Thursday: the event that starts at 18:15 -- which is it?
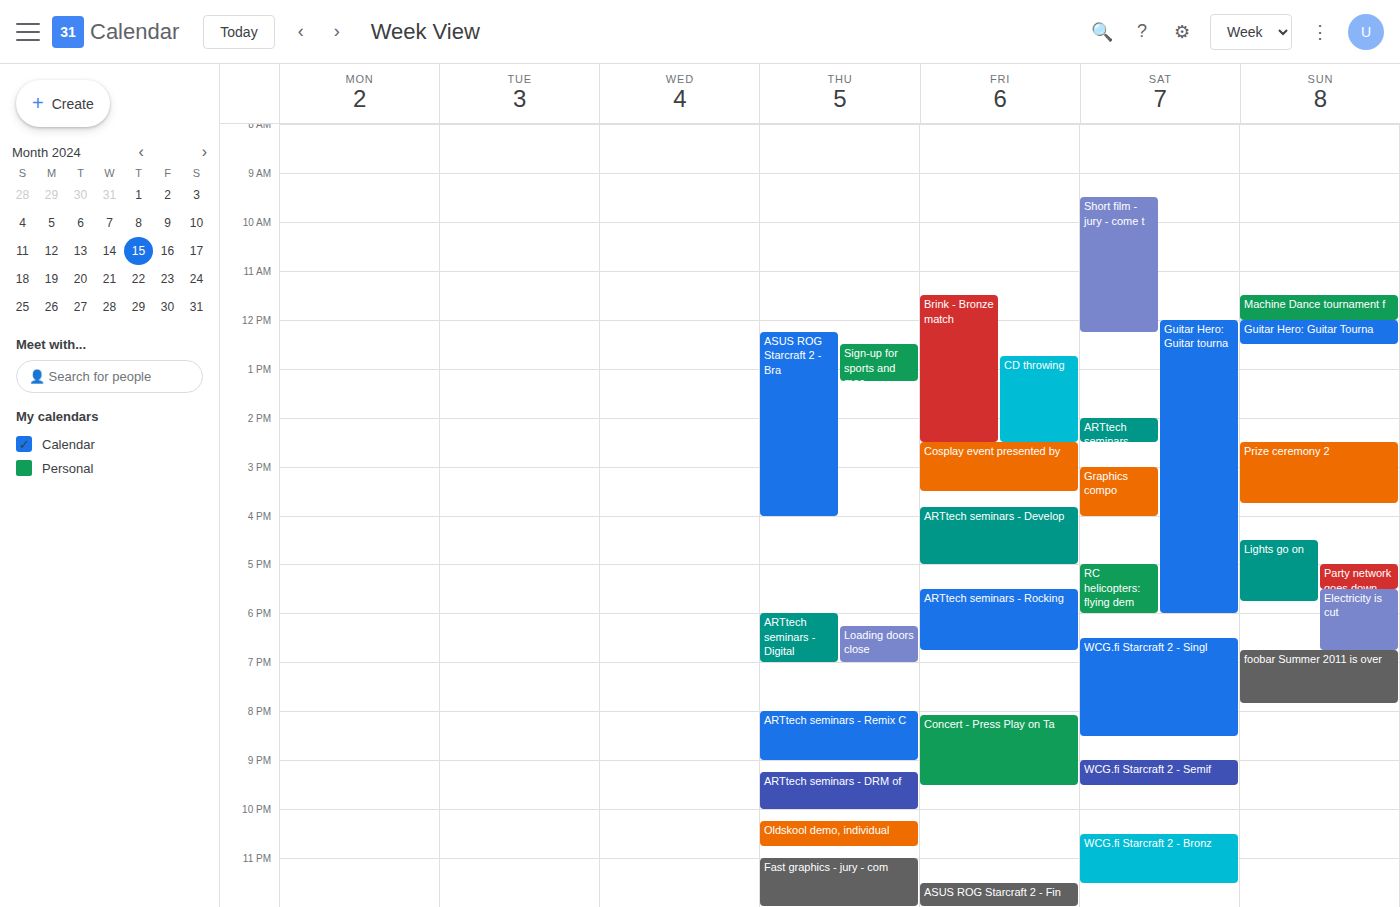
"Loading doors close"